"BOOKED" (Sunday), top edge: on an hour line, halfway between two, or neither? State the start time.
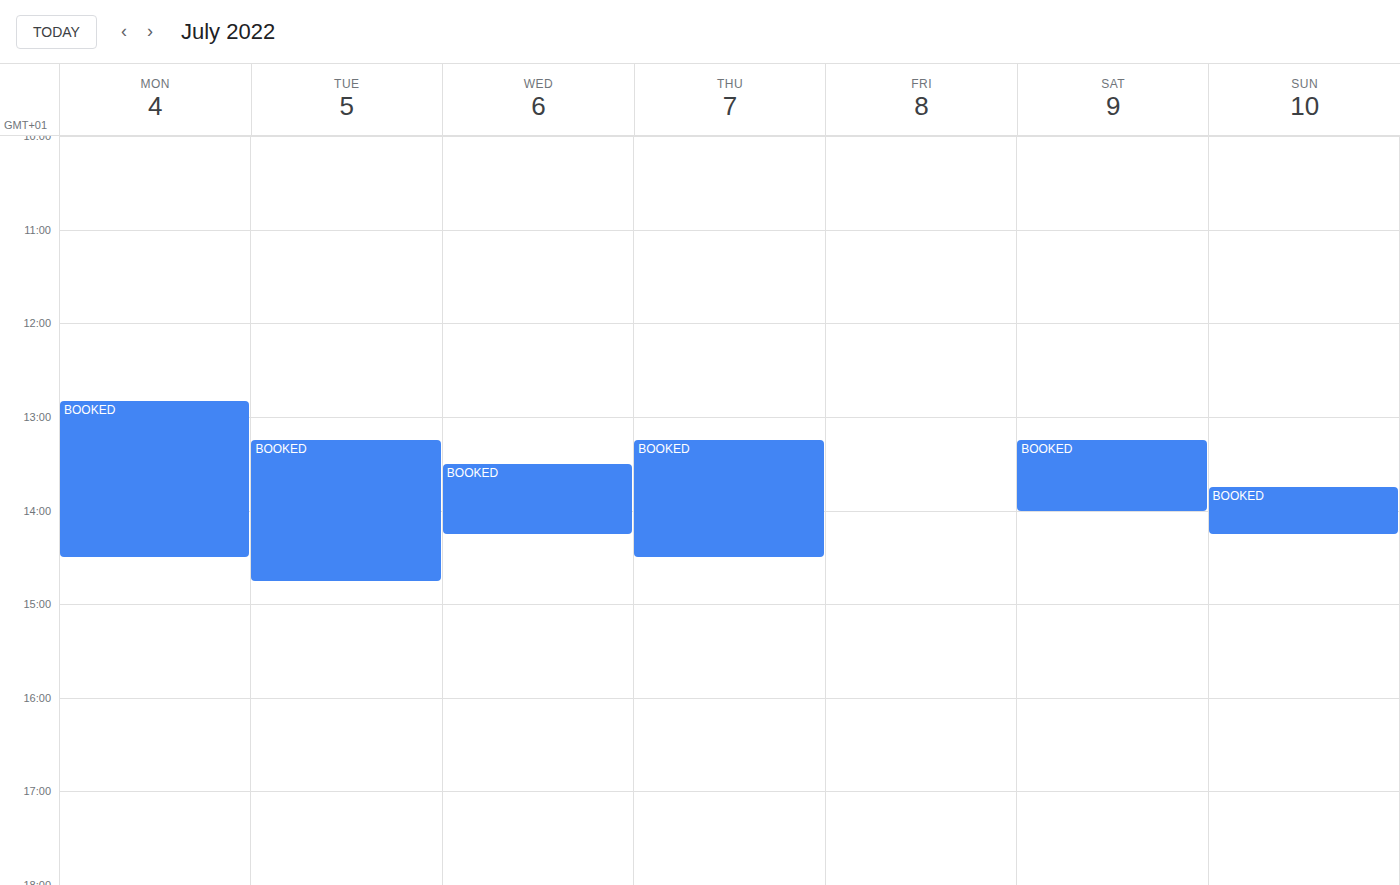
1:45 PM -- neither: three quarters of the way from the 1 PM line to the 2 PM line.